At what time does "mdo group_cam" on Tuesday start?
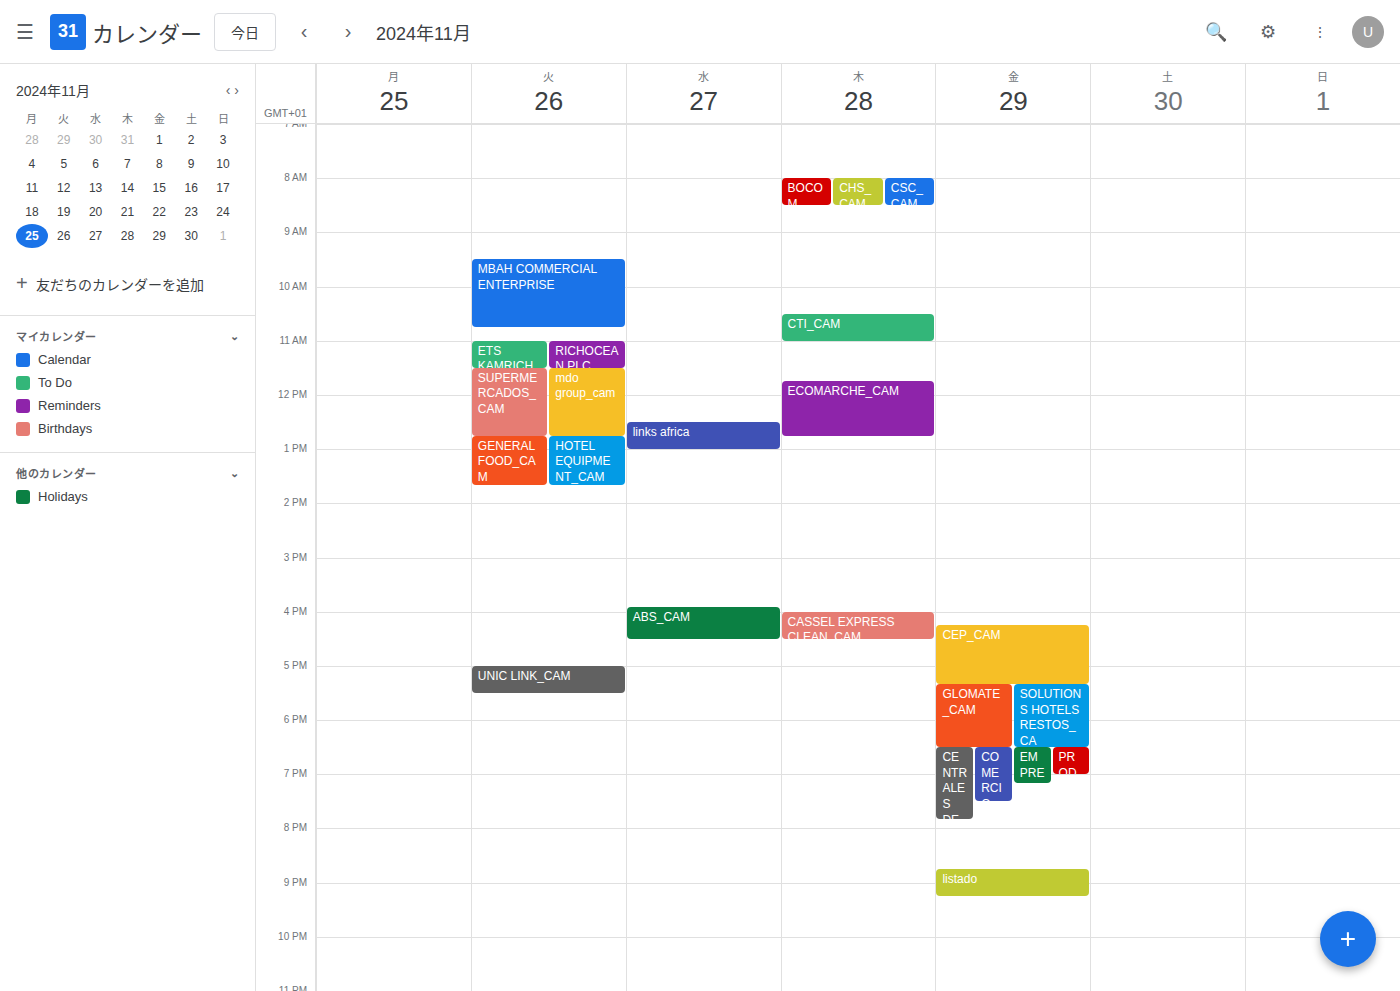
11:30 AM